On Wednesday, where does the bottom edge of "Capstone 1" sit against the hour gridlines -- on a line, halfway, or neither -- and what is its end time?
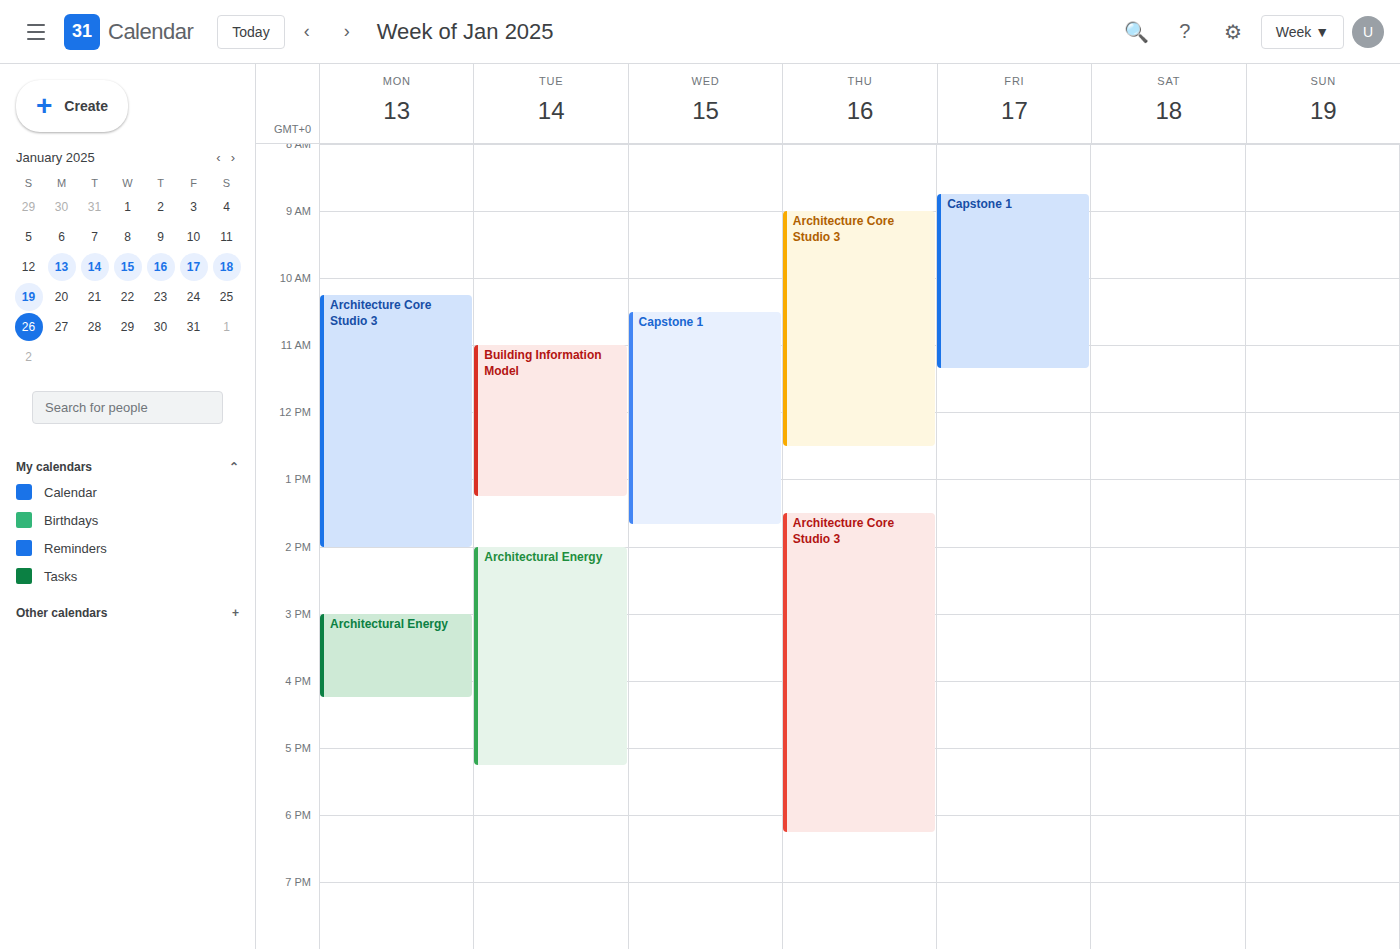
1:40 PM -- neither: 40 minutes below the 1 PM line and 20 minutes above the 2 PM line.